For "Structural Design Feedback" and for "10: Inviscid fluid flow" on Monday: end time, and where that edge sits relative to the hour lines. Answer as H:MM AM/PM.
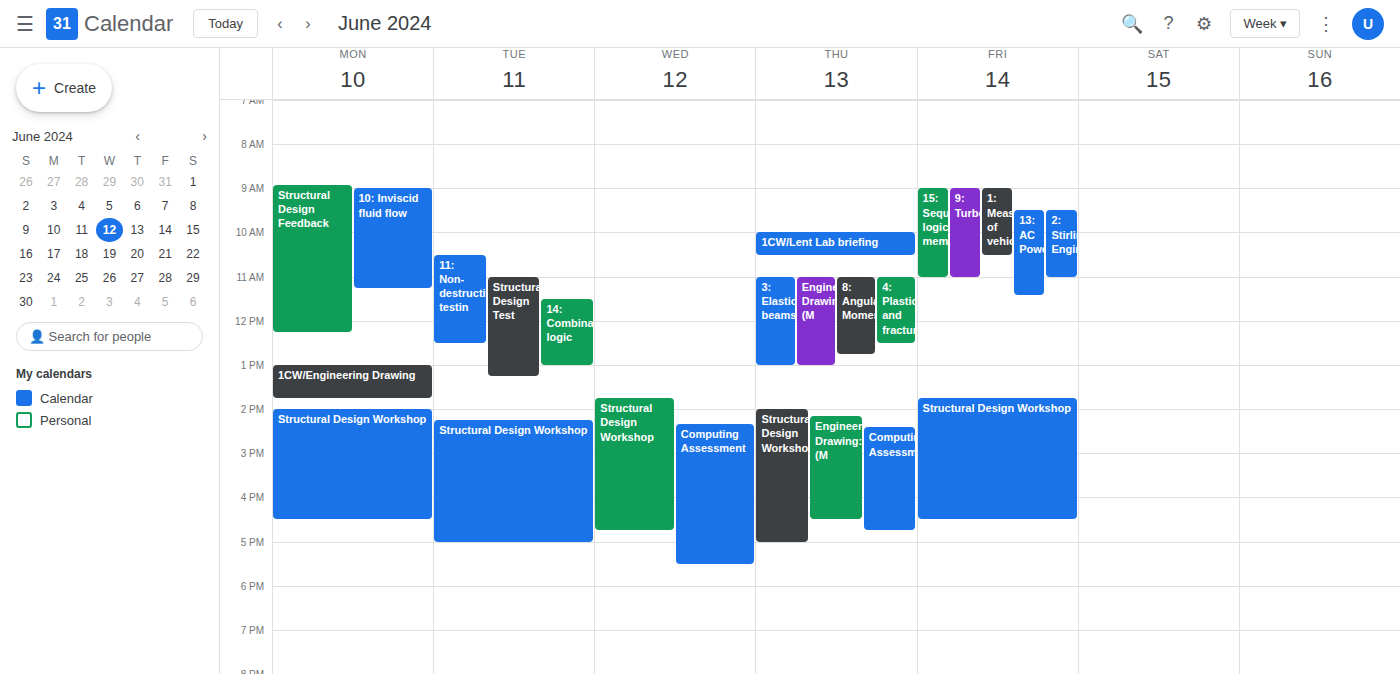
"Structural Design Feedback": 12:15 PM, neither: a quarter of the way from the 12 PM line to the 1 PM line. "10: Inviscid fluid flow": 11:15 AM, neither: a quarter of the way from the 11 AM line to the 12 PM line.